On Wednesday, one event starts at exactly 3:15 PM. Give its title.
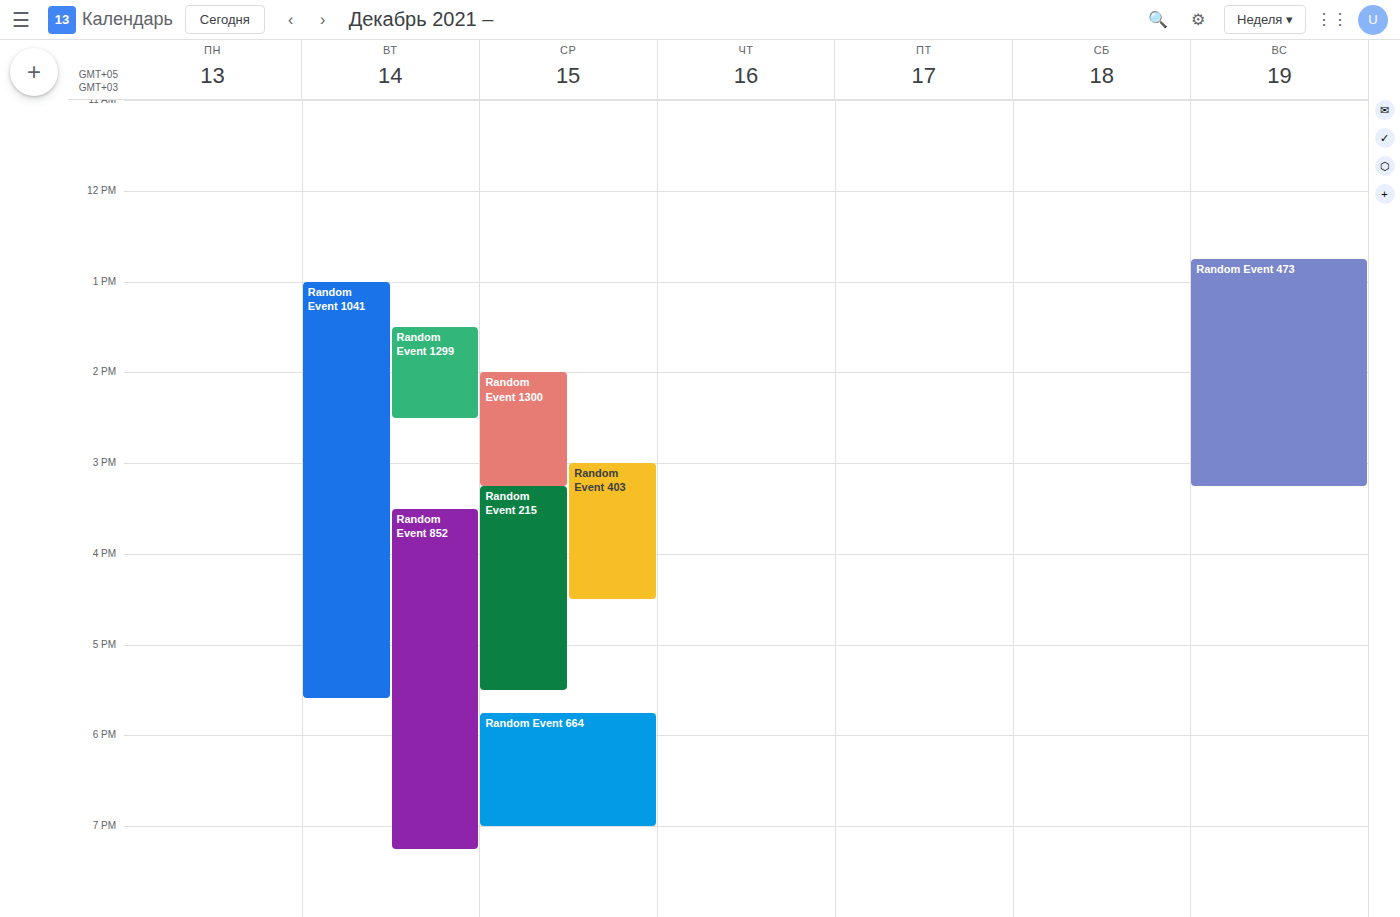
"Random Event 215"